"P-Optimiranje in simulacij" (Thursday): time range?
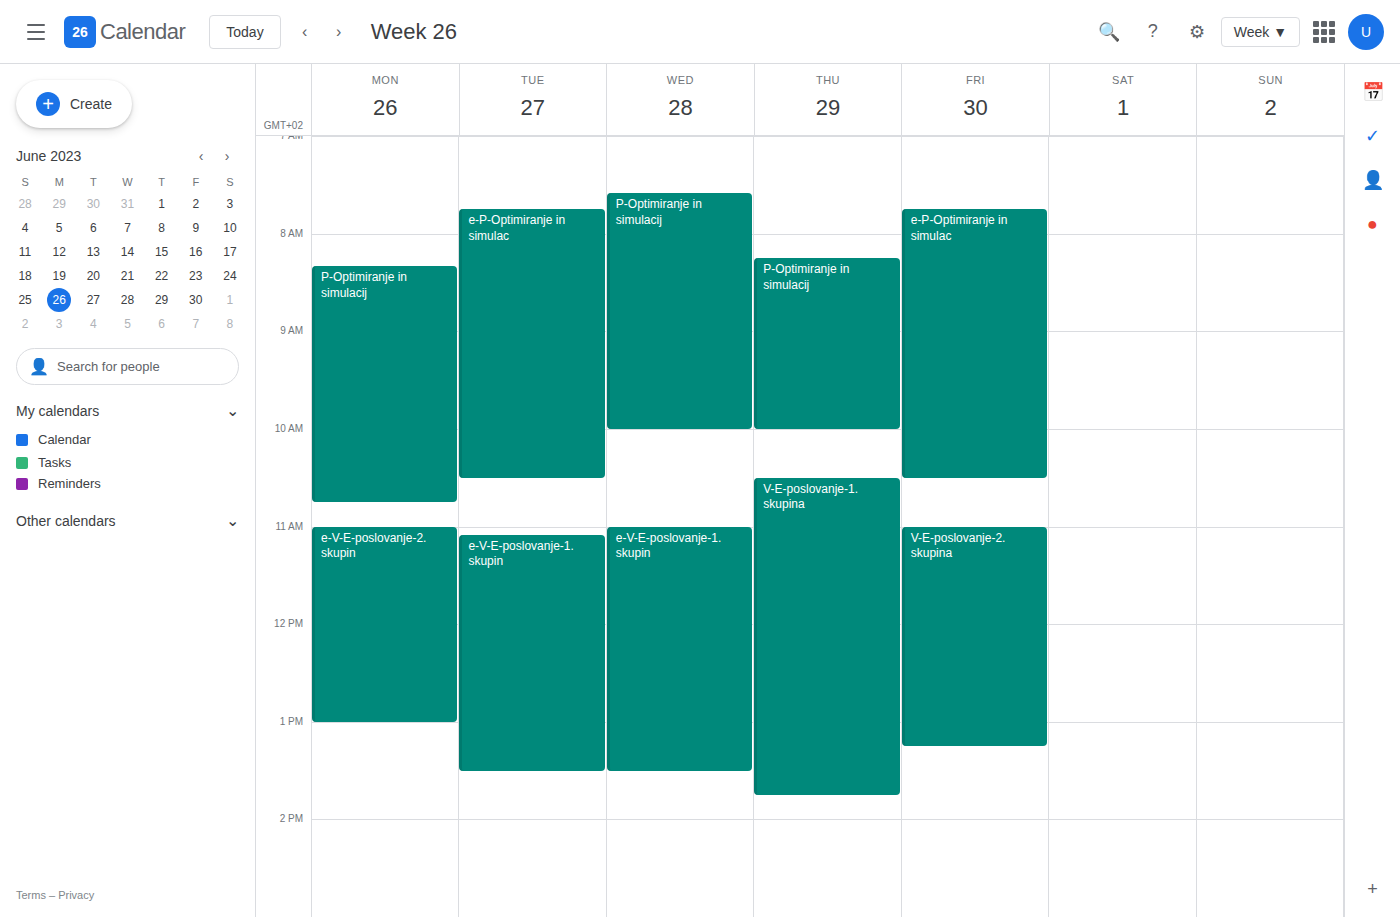
08:15 to 10:00